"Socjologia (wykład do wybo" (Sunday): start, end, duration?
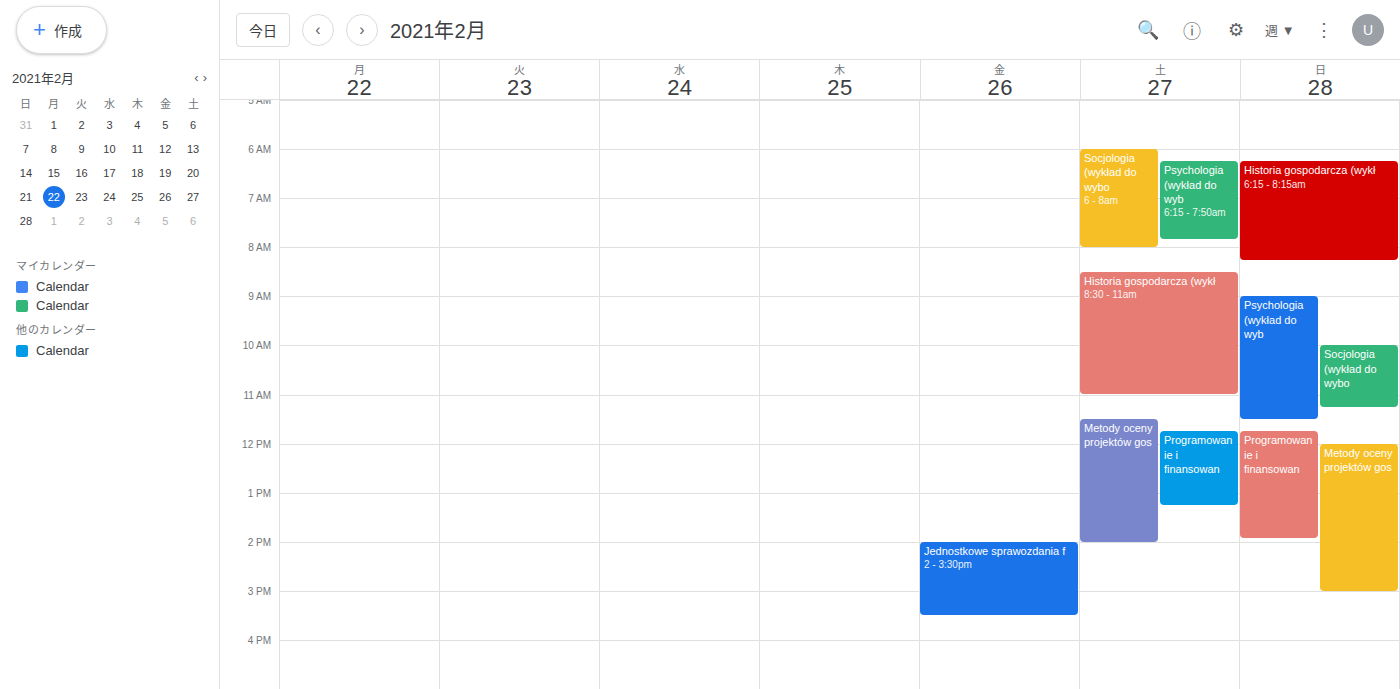
10:00 AM to 11:15 AM, 1 hour 15 minutes